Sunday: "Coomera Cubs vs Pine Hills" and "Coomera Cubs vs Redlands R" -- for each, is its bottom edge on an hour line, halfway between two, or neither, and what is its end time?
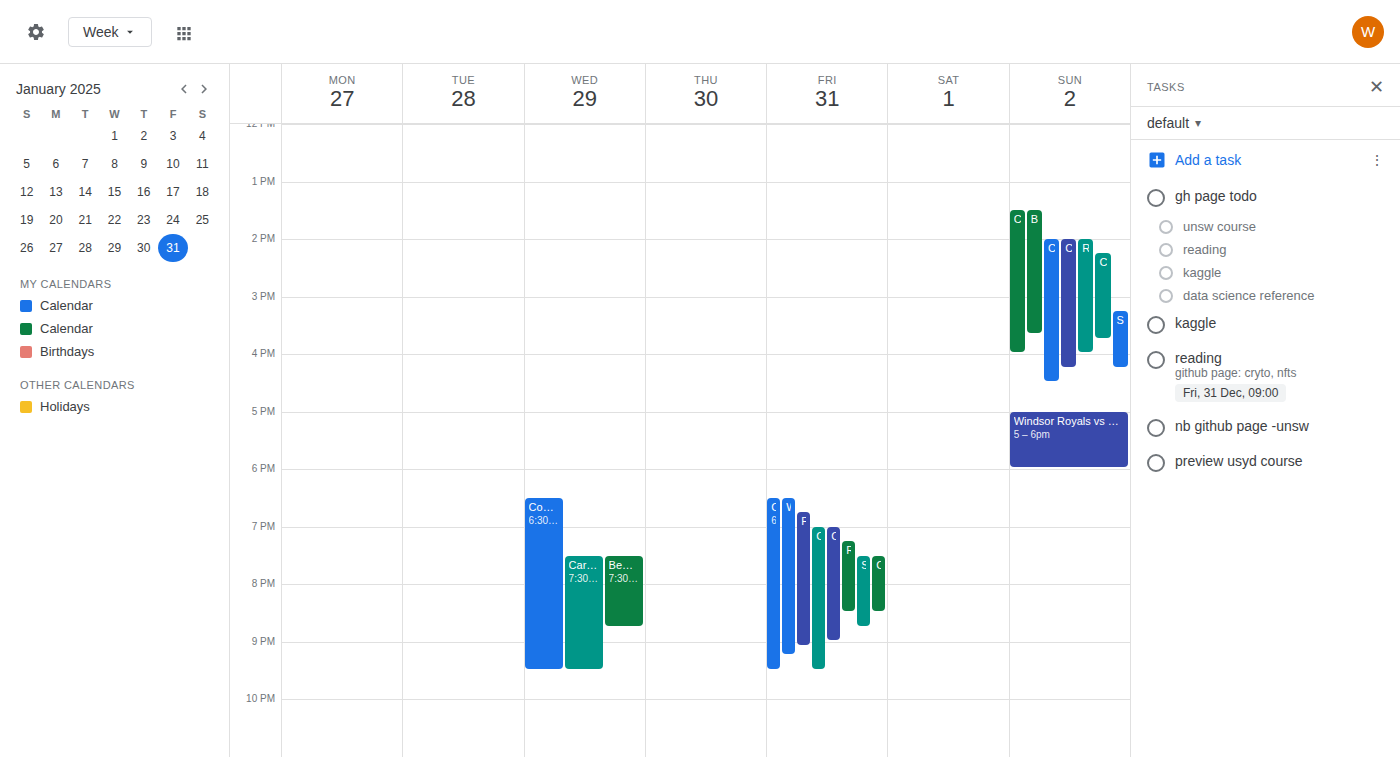
"Coomera Cubs vs Pine Hills": 4:30 PM, halfway between the 4 PM and 5 PM lines. "Coomera Cubs vs Redlands R": 4:15 PM, neither: a quarter of the way from the 4 PM line to the 5 PM line.